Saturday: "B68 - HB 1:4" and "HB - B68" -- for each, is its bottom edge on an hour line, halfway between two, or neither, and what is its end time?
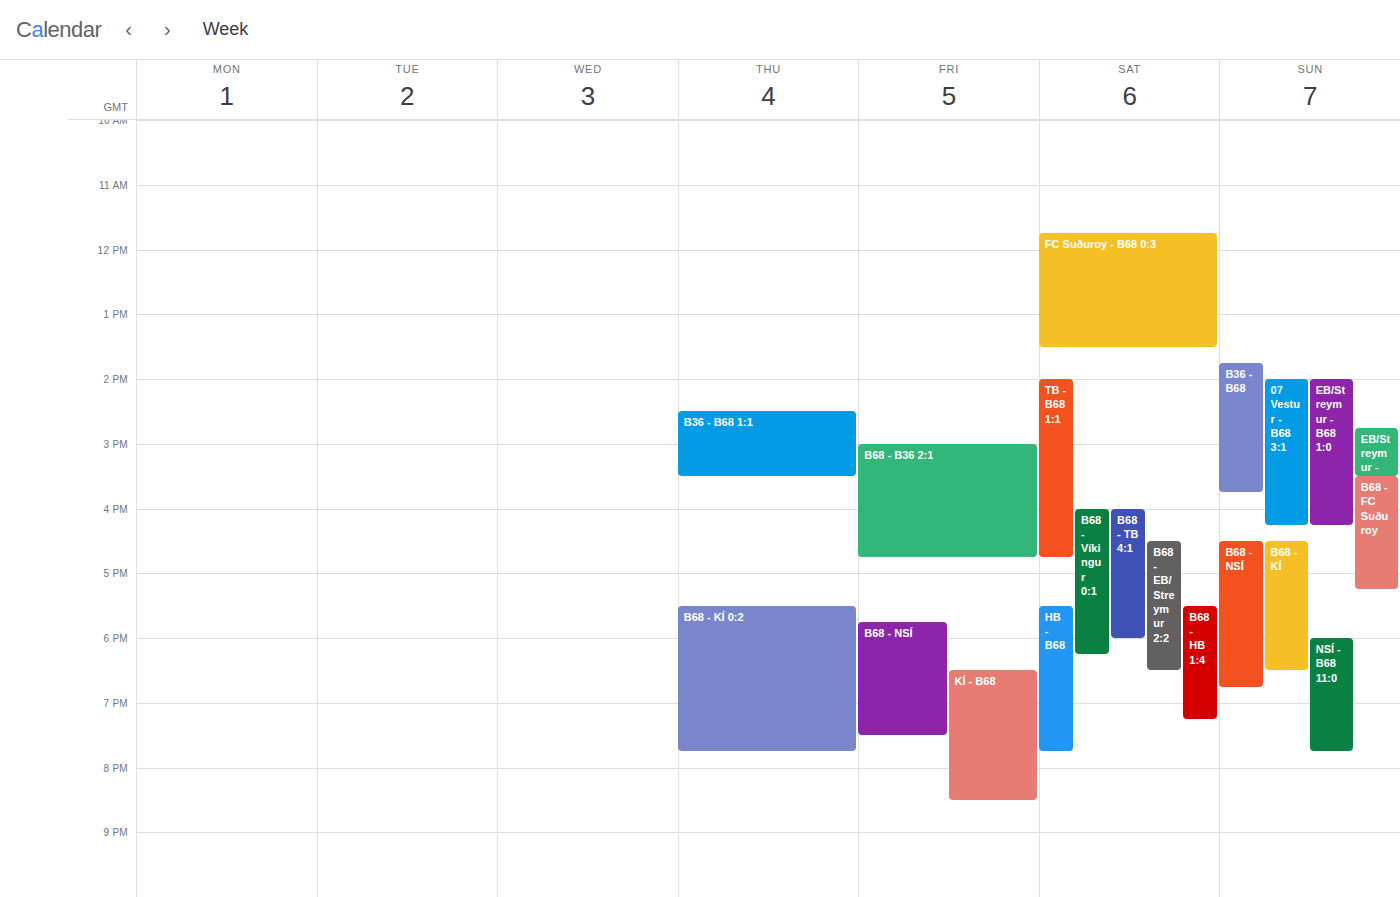
"B68 - HB 1:4": 7:15 PM, neither: a quarter of the way from the 7 PM line to the 8 PM line. "HB - B68": 7:45 PM, neither: three quarters of the way from the 7 PM line to the 8 PM line.